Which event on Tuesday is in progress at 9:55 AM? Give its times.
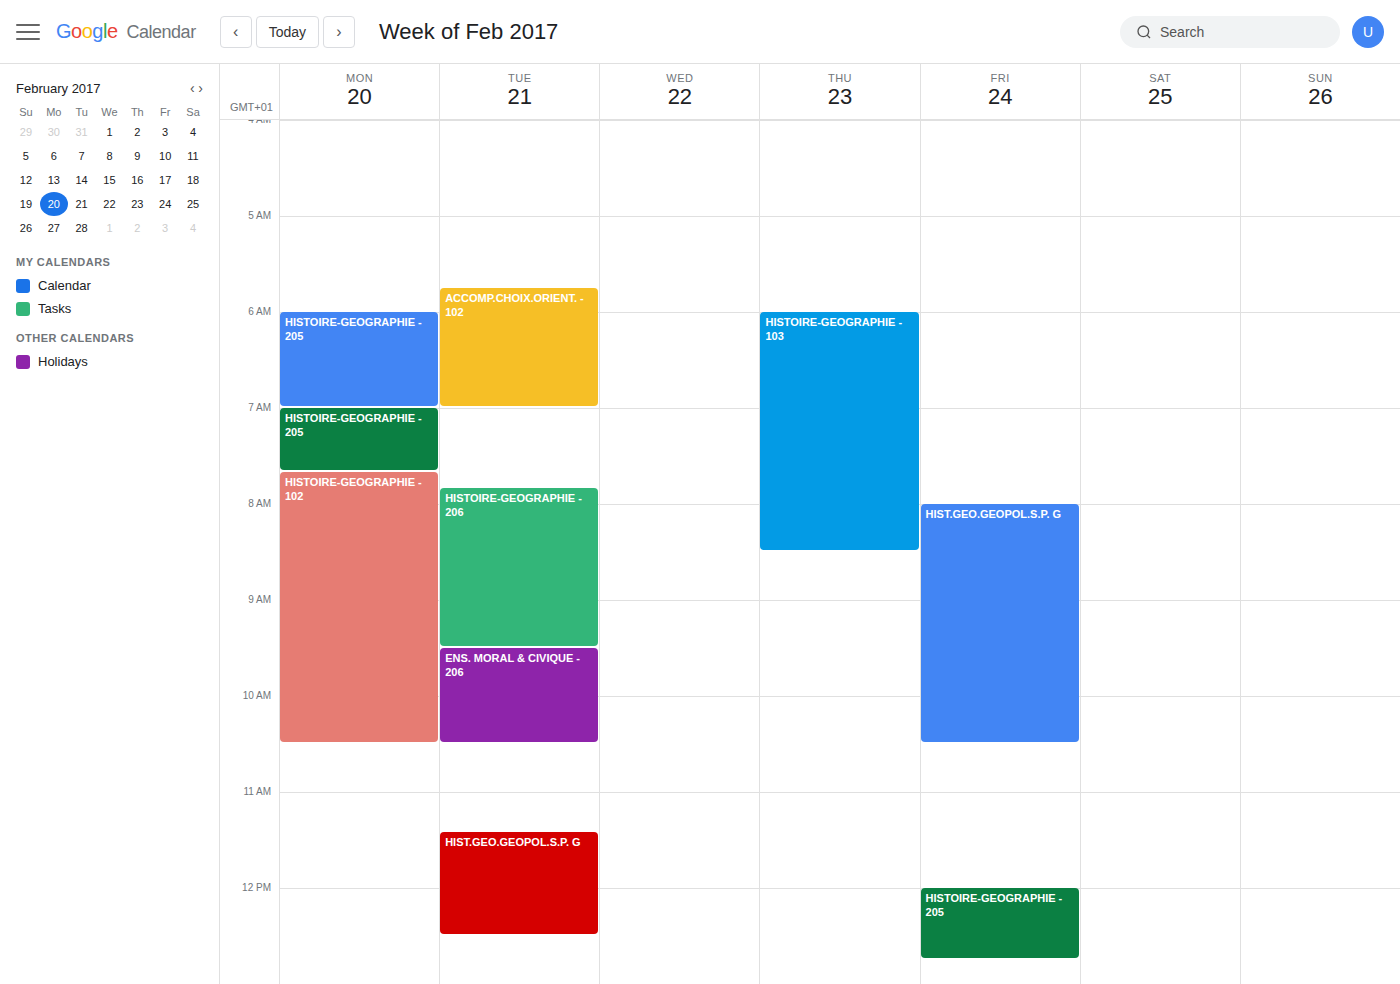
"ENS. MORAL & CIVIQUE - 206", 9:30 AM to 10:30 AM